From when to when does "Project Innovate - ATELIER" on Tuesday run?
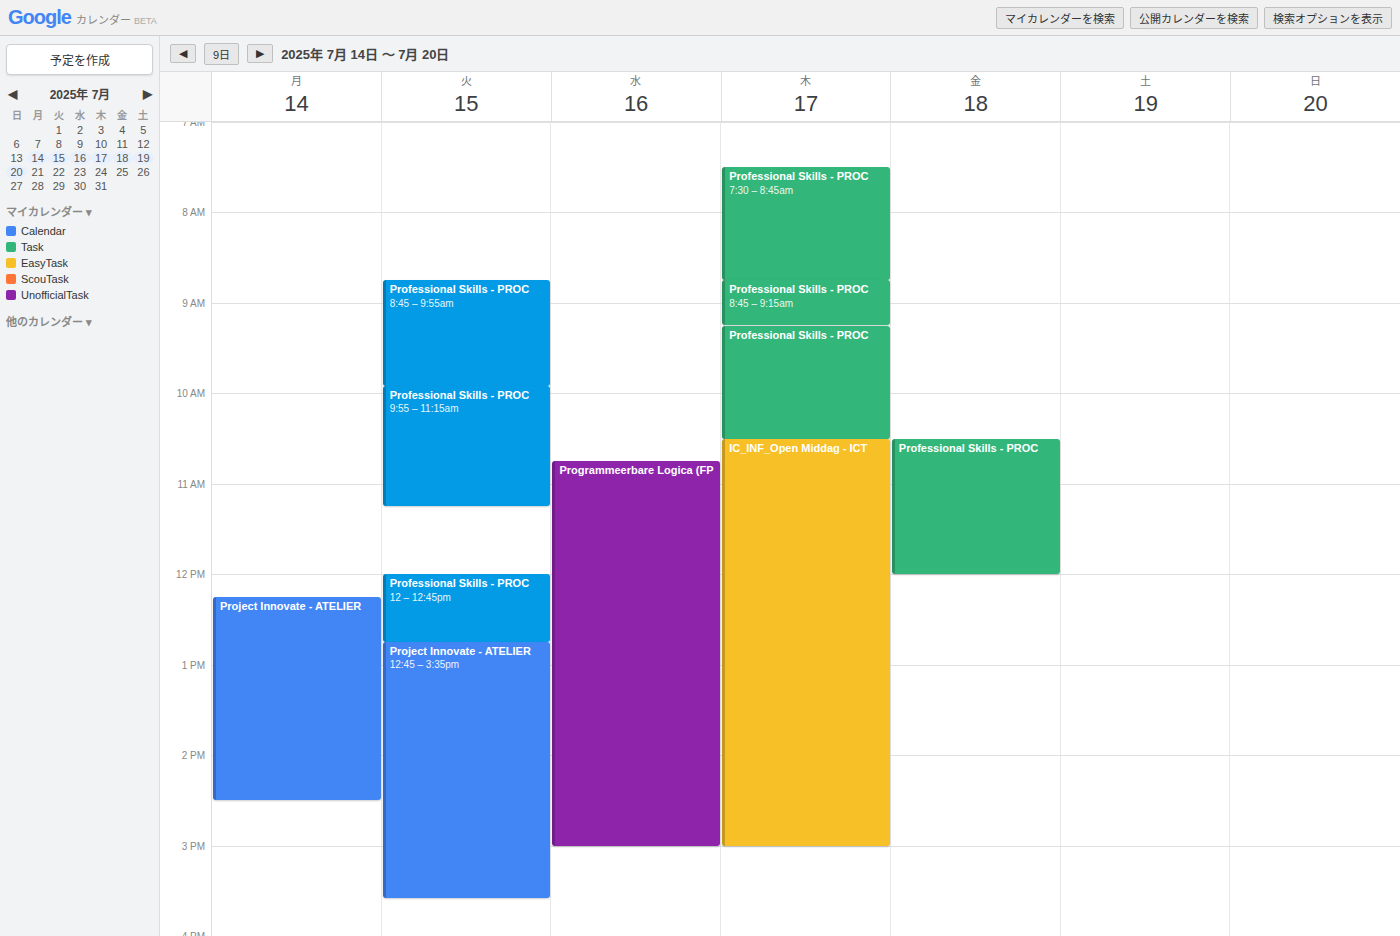
12:45 PM to 3:35 PM